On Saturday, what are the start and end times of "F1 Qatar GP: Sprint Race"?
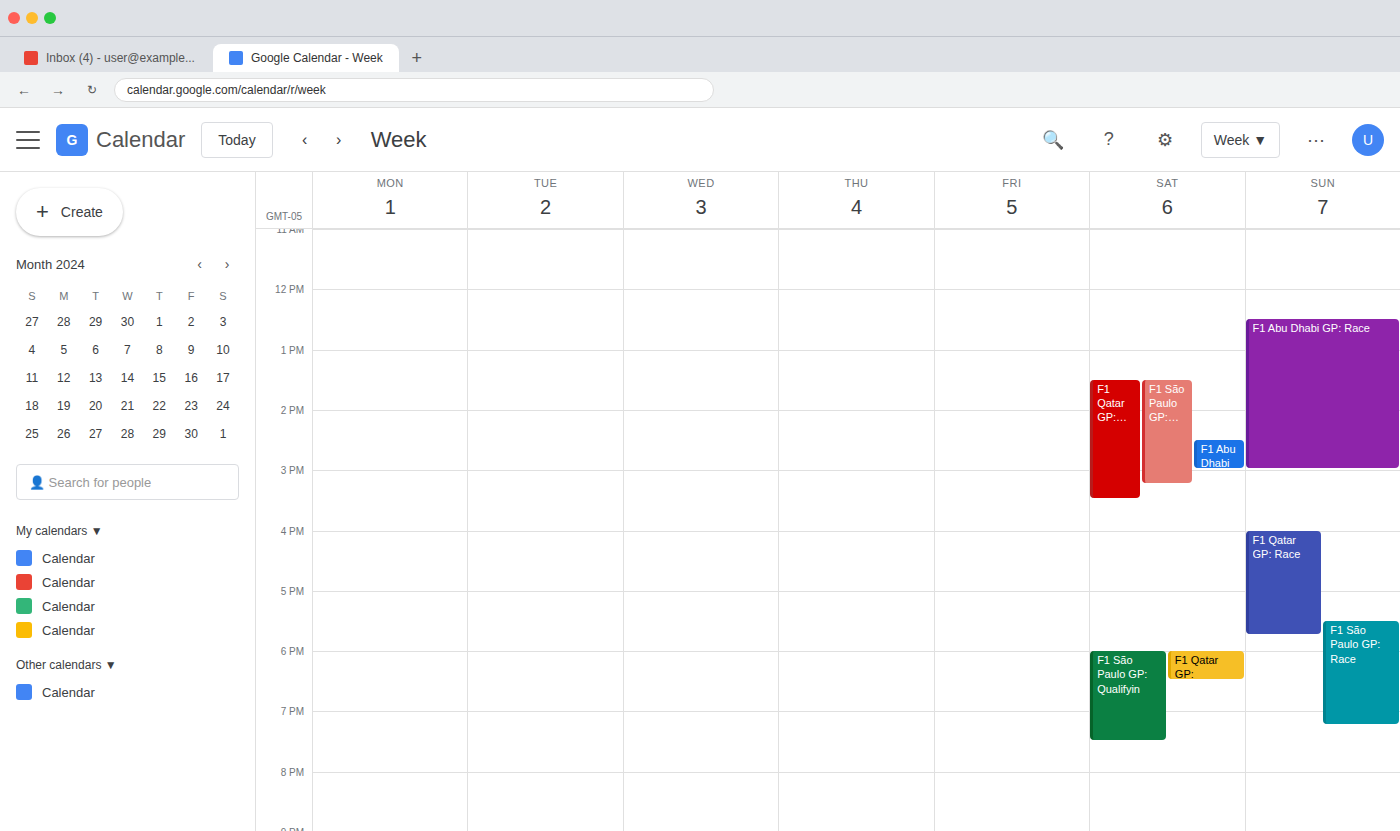
1:30 PM to 3:30 PM